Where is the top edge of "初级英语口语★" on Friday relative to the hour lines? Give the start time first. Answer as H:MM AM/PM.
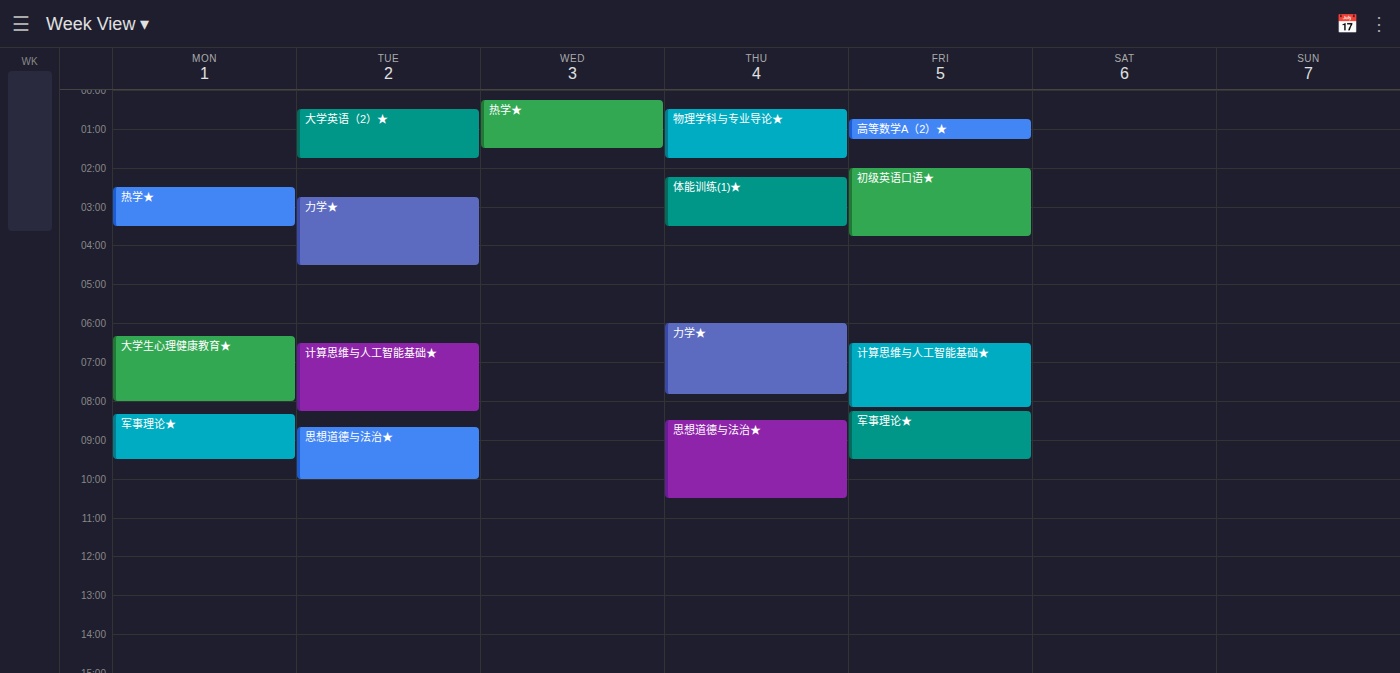
2:00 AM -- exactly on the 2 AM line.